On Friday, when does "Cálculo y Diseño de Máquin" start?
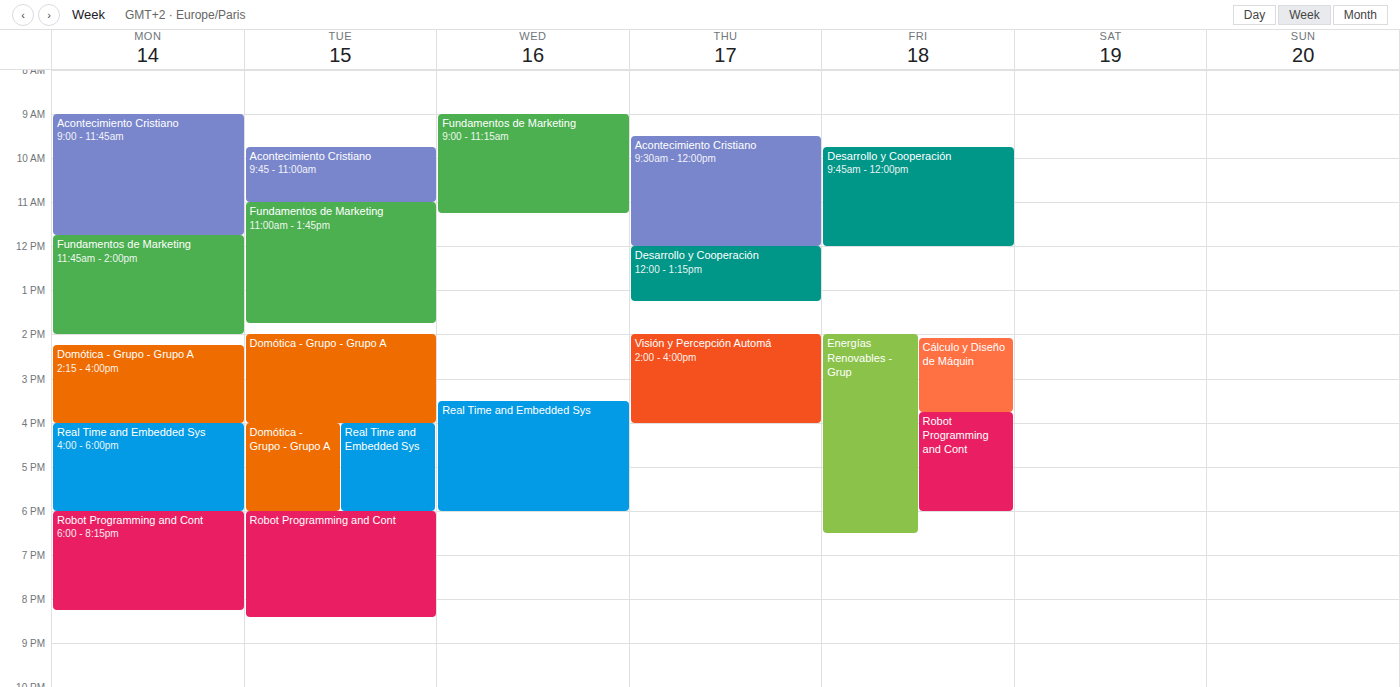
2:05 PM